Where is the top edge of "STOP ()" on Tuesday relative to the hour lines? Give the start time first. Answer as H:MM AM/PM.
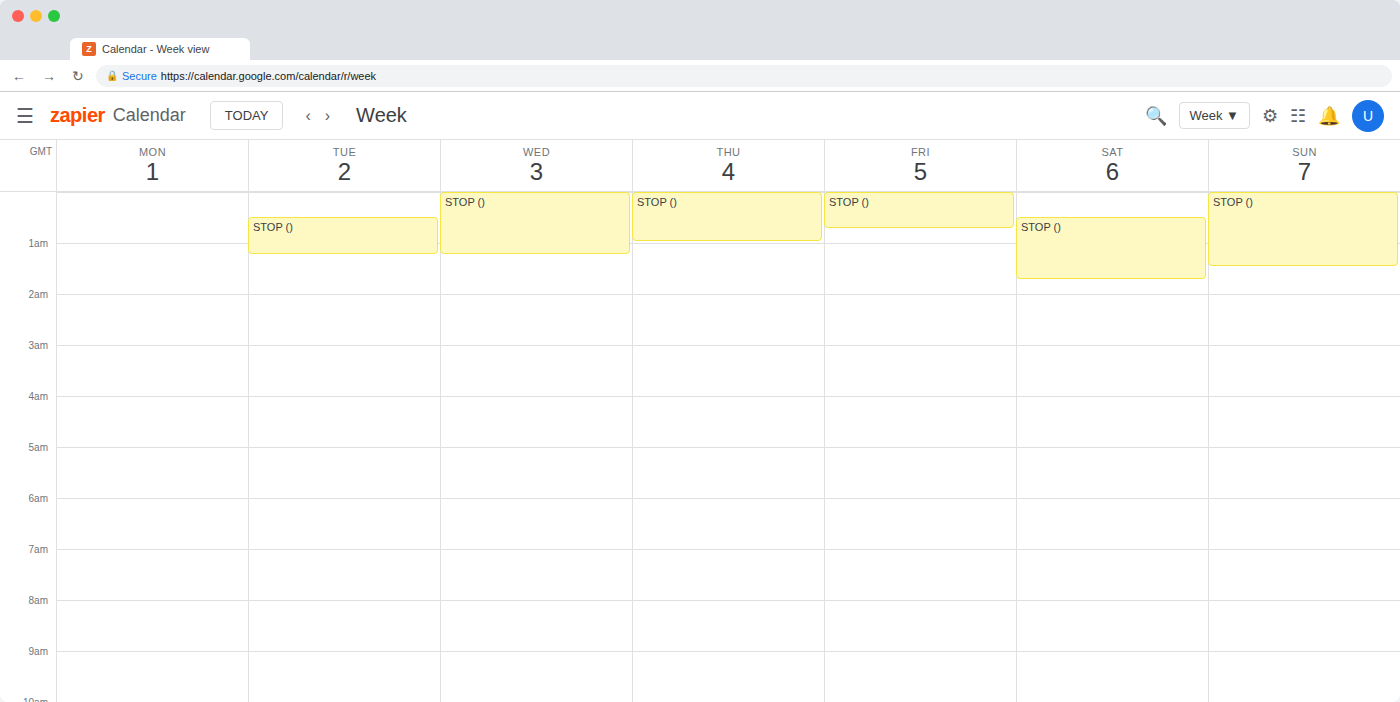
12:30 AM -- halfway between the 12 AM and 1 AM lines.